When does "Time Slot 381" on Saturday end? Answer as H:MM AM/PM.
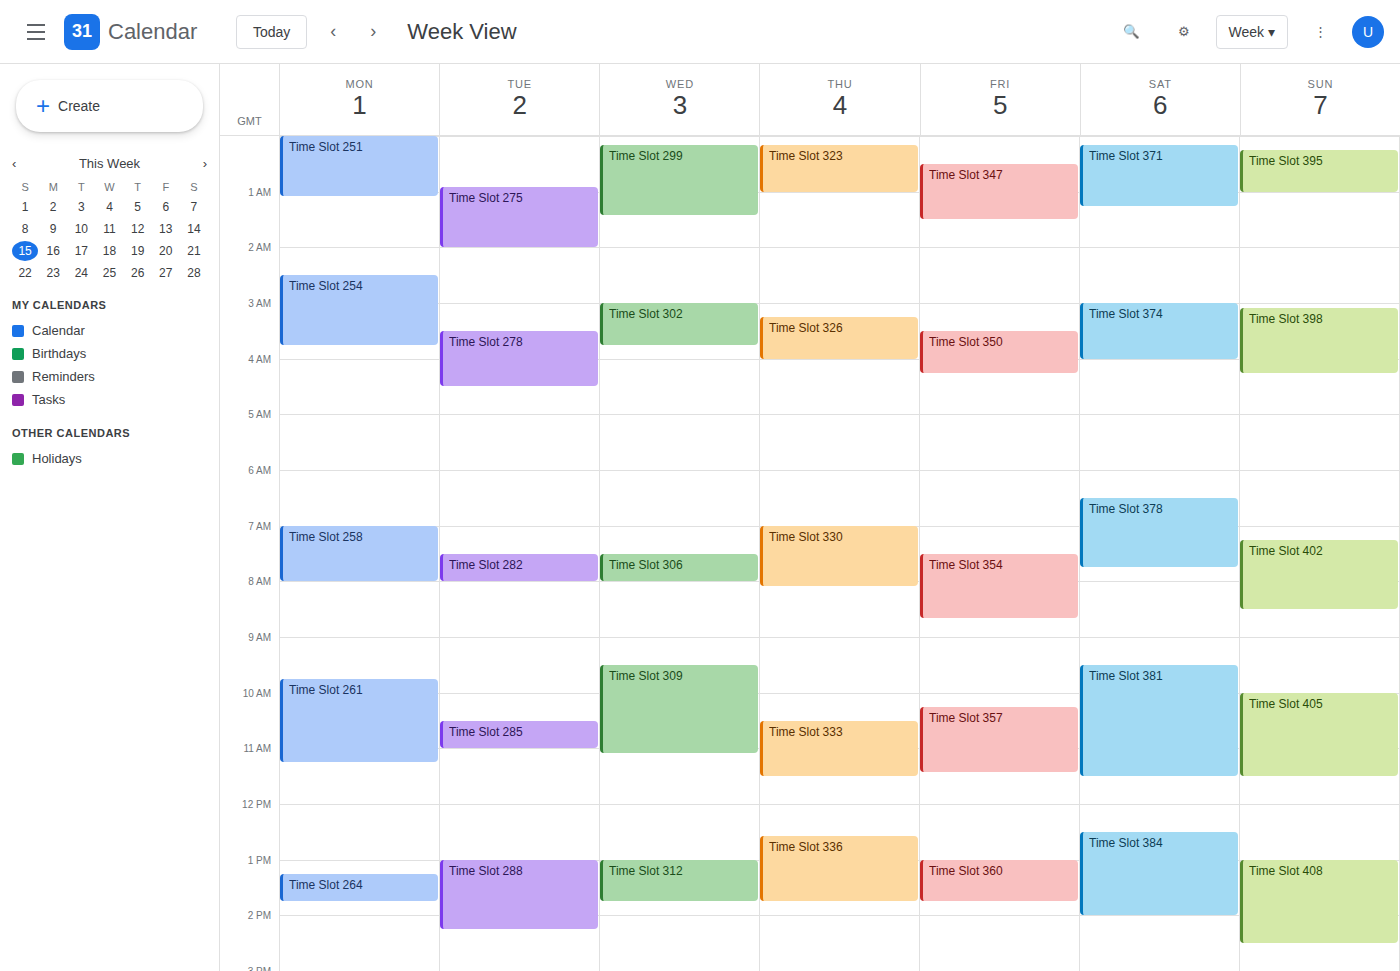
11:30 AM